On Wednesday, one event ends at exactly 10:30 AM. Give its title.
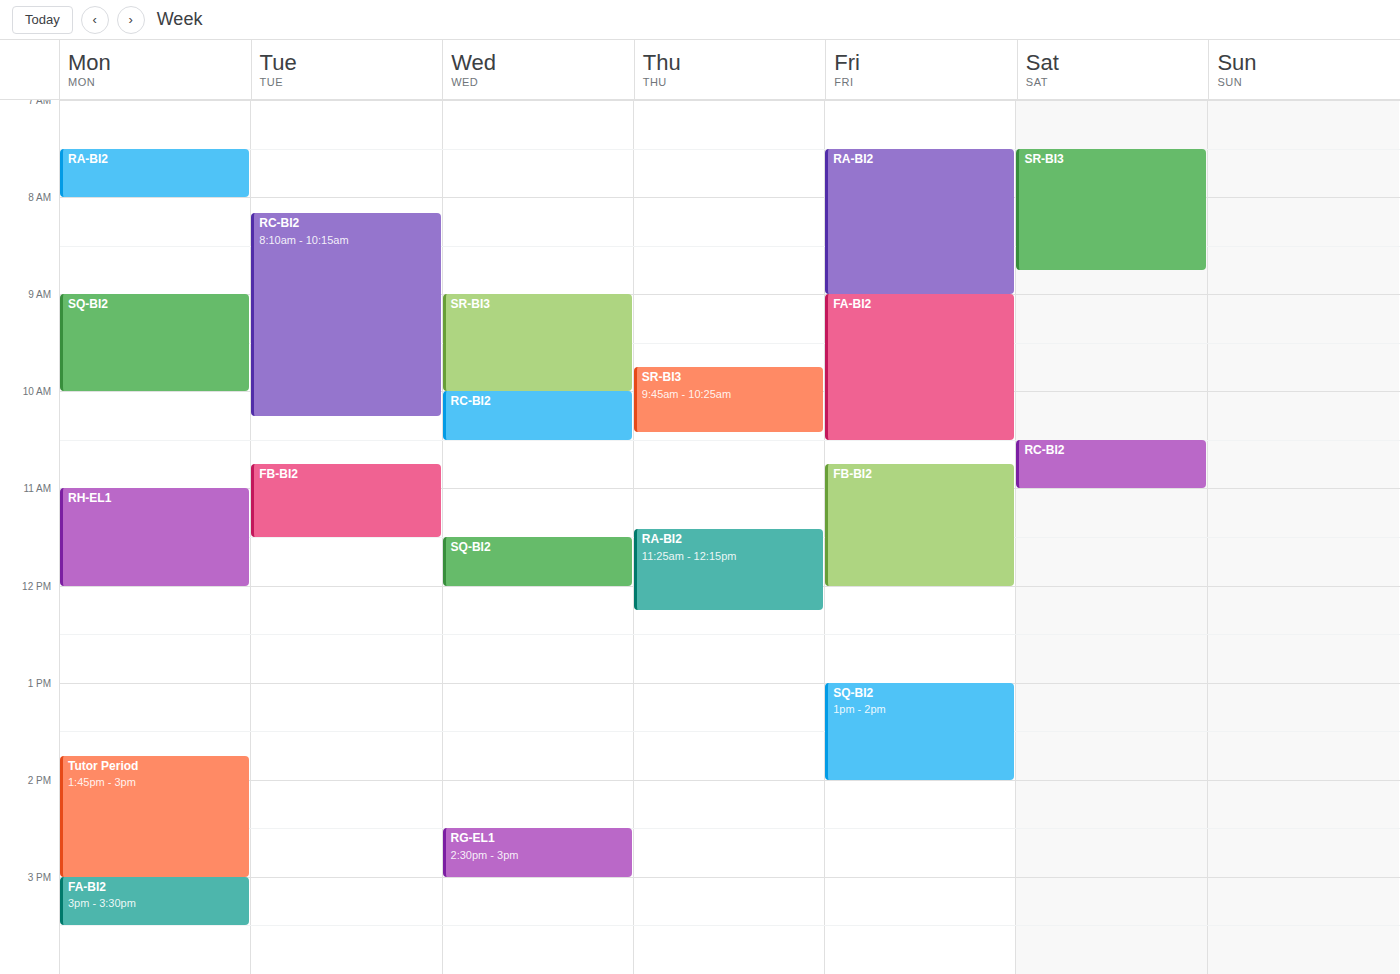
"RC-BI2"